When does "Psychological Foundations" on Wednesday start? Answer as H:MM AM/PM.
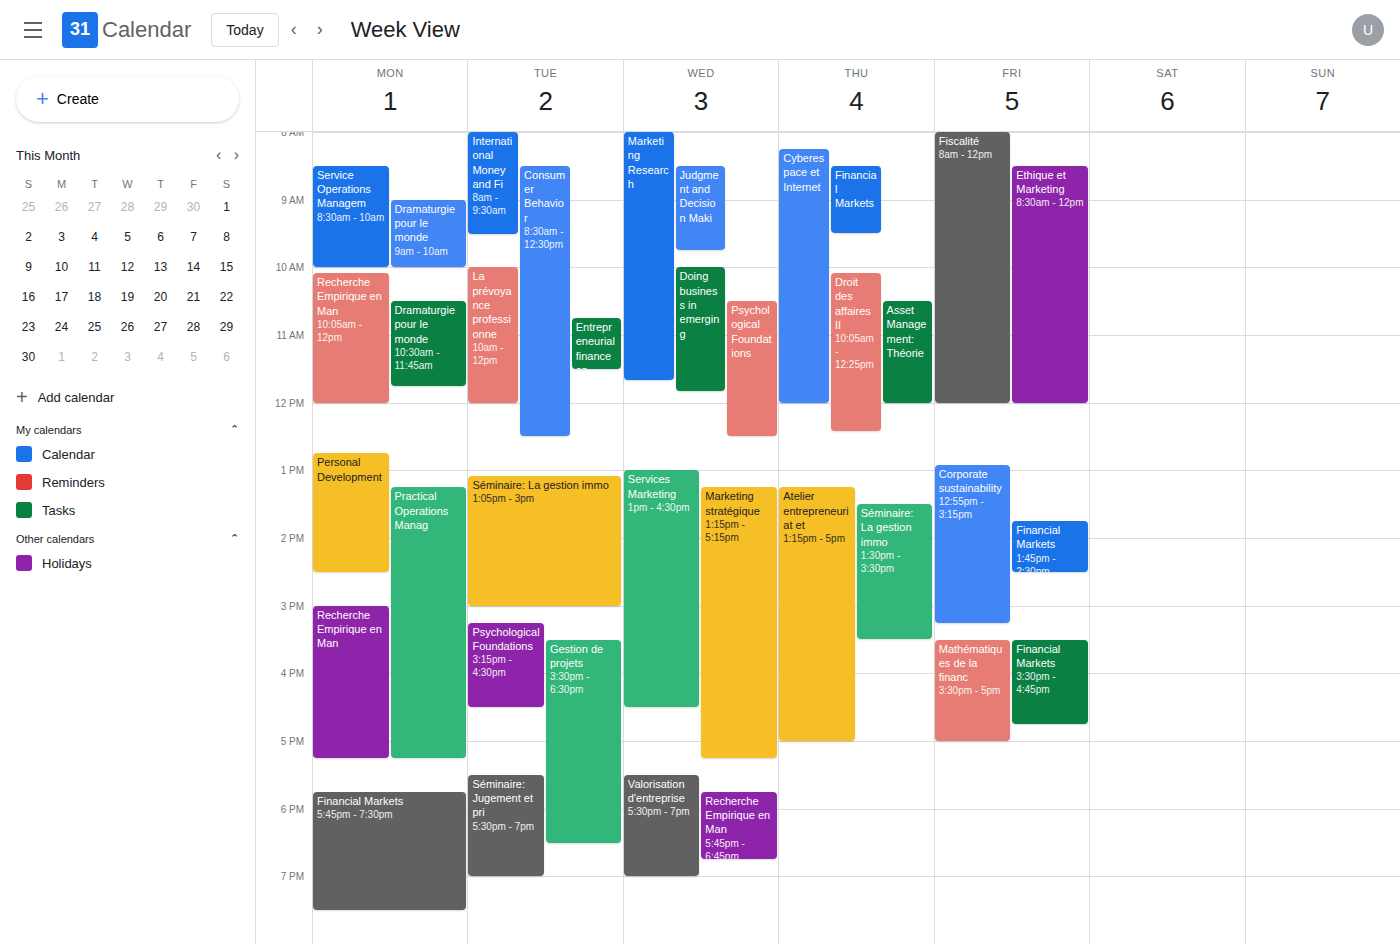
10:30 AM